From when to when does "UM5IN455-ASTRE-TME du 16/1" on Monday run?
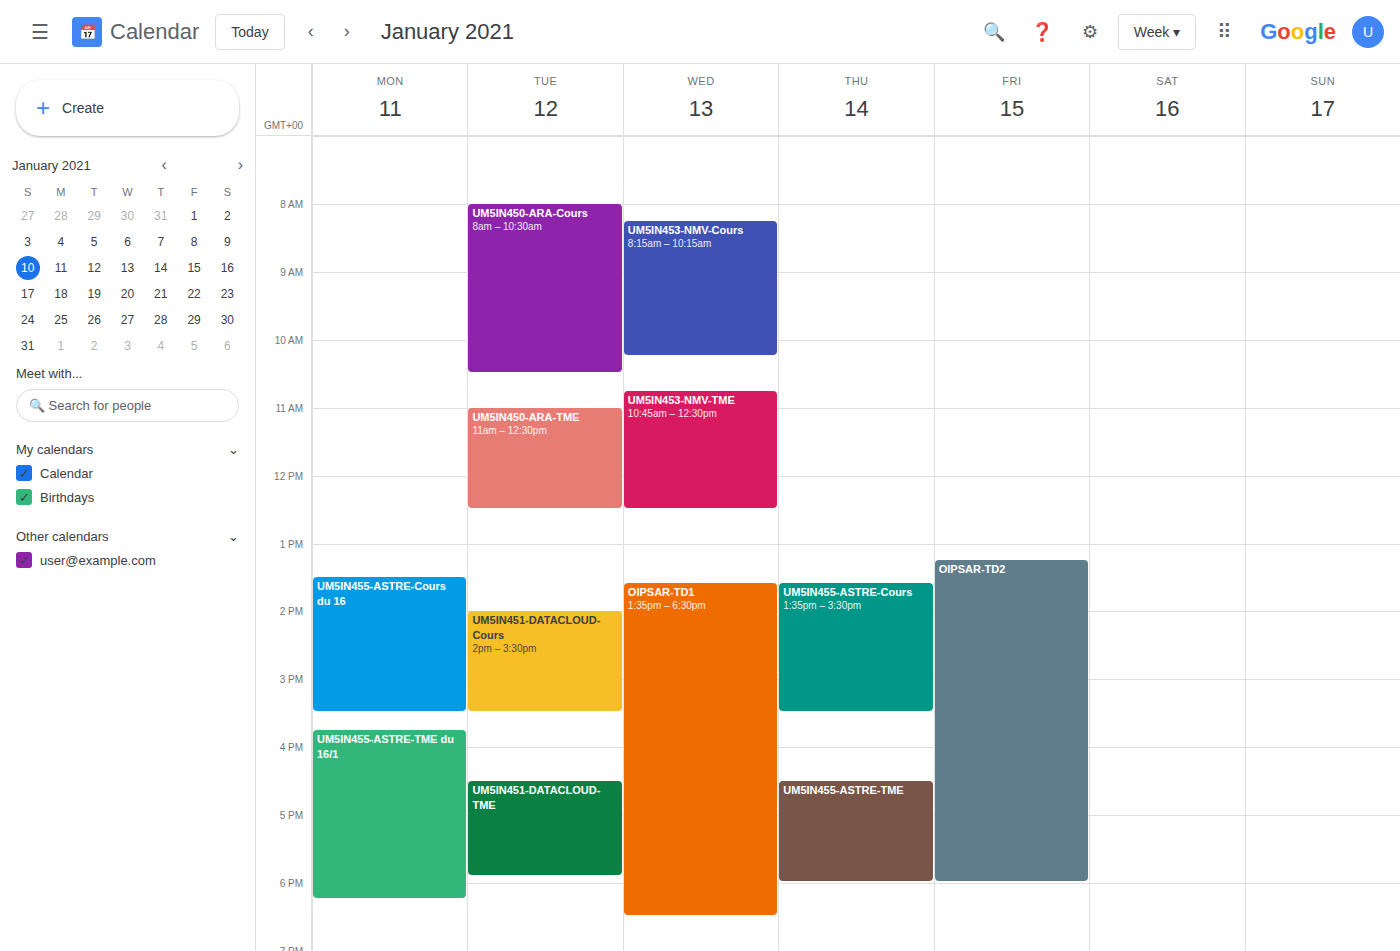
3:45 PM to 6:15 PM